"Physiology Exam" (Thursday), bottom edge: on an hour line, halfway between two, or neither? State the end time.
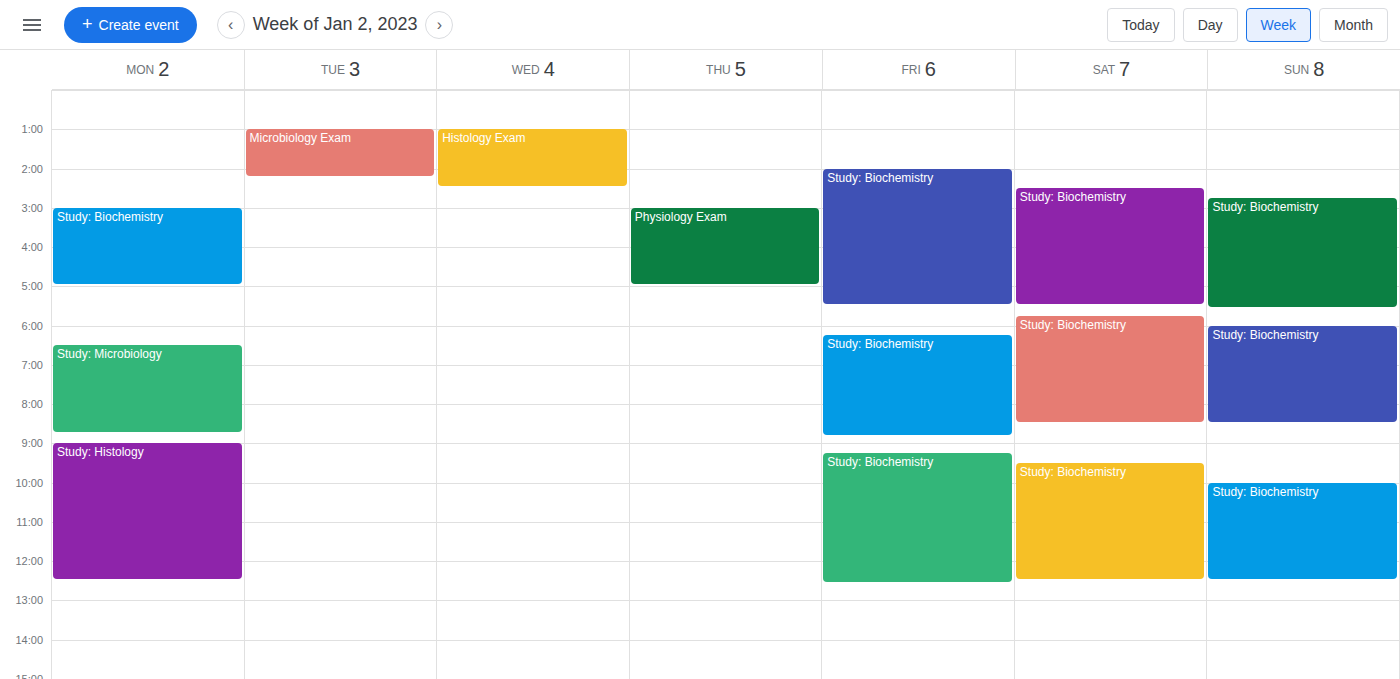
5:00 AM -- exactly on the 5 AM line.